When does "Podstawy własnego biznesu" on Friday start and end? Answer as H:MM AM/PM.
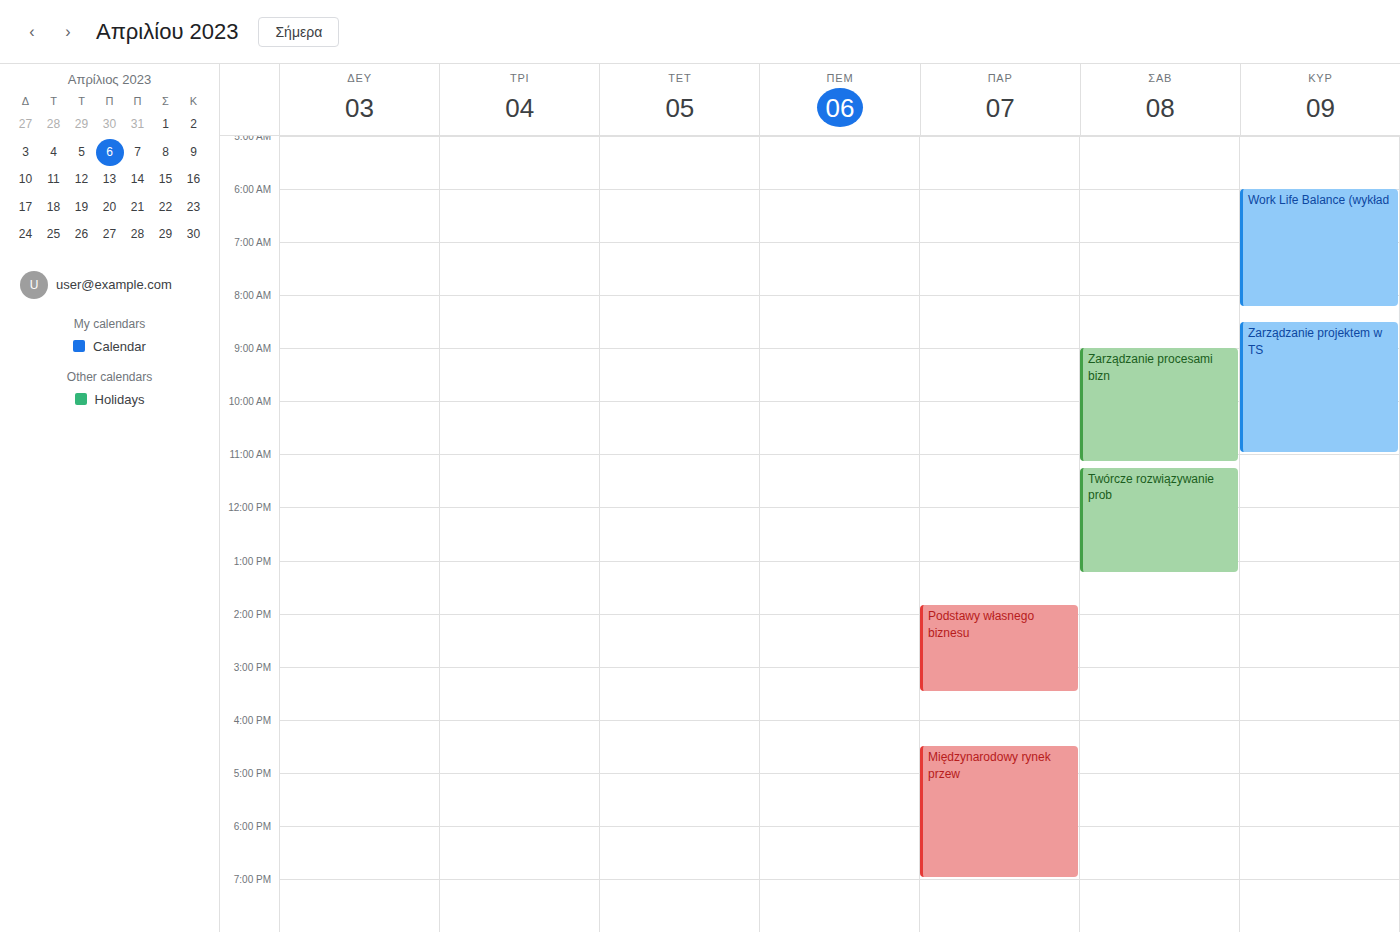
1:50 PM to 3:30 PM